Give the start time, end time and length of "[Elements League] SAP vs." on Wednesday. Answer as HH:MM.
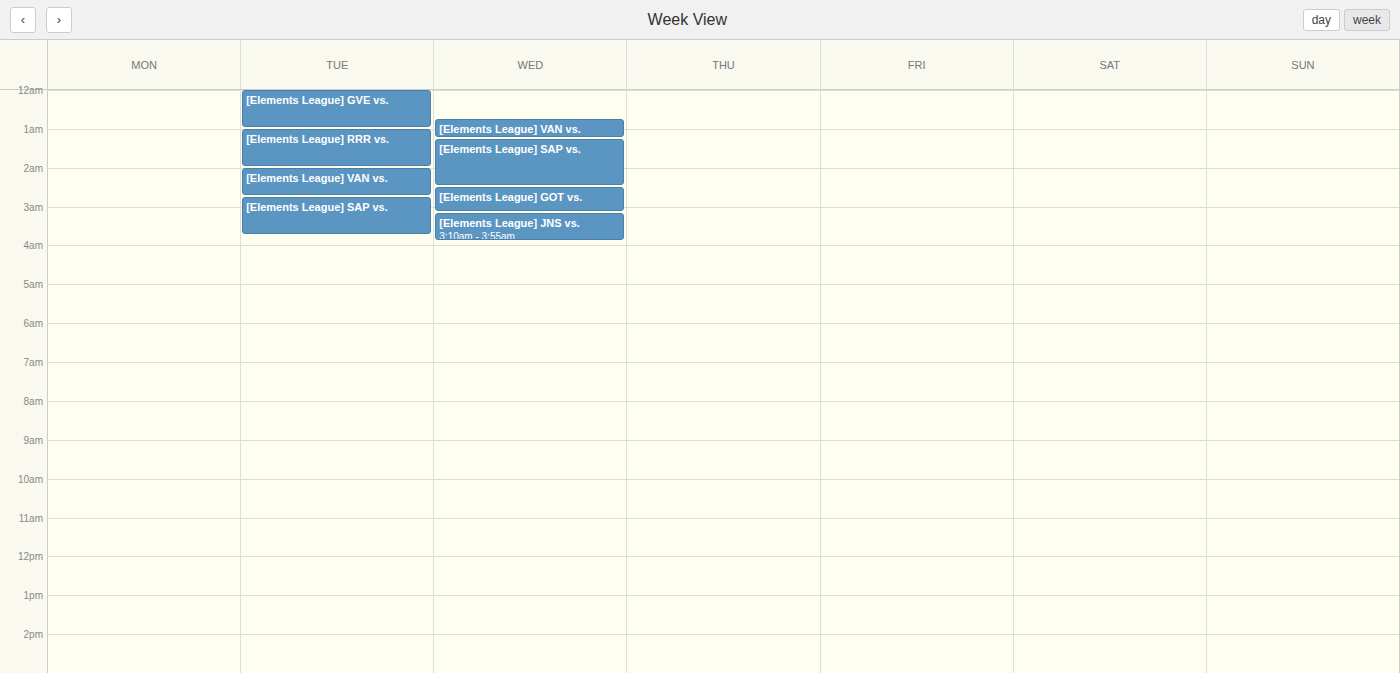
01:15 to 02:30, 1 hour 15 minutes